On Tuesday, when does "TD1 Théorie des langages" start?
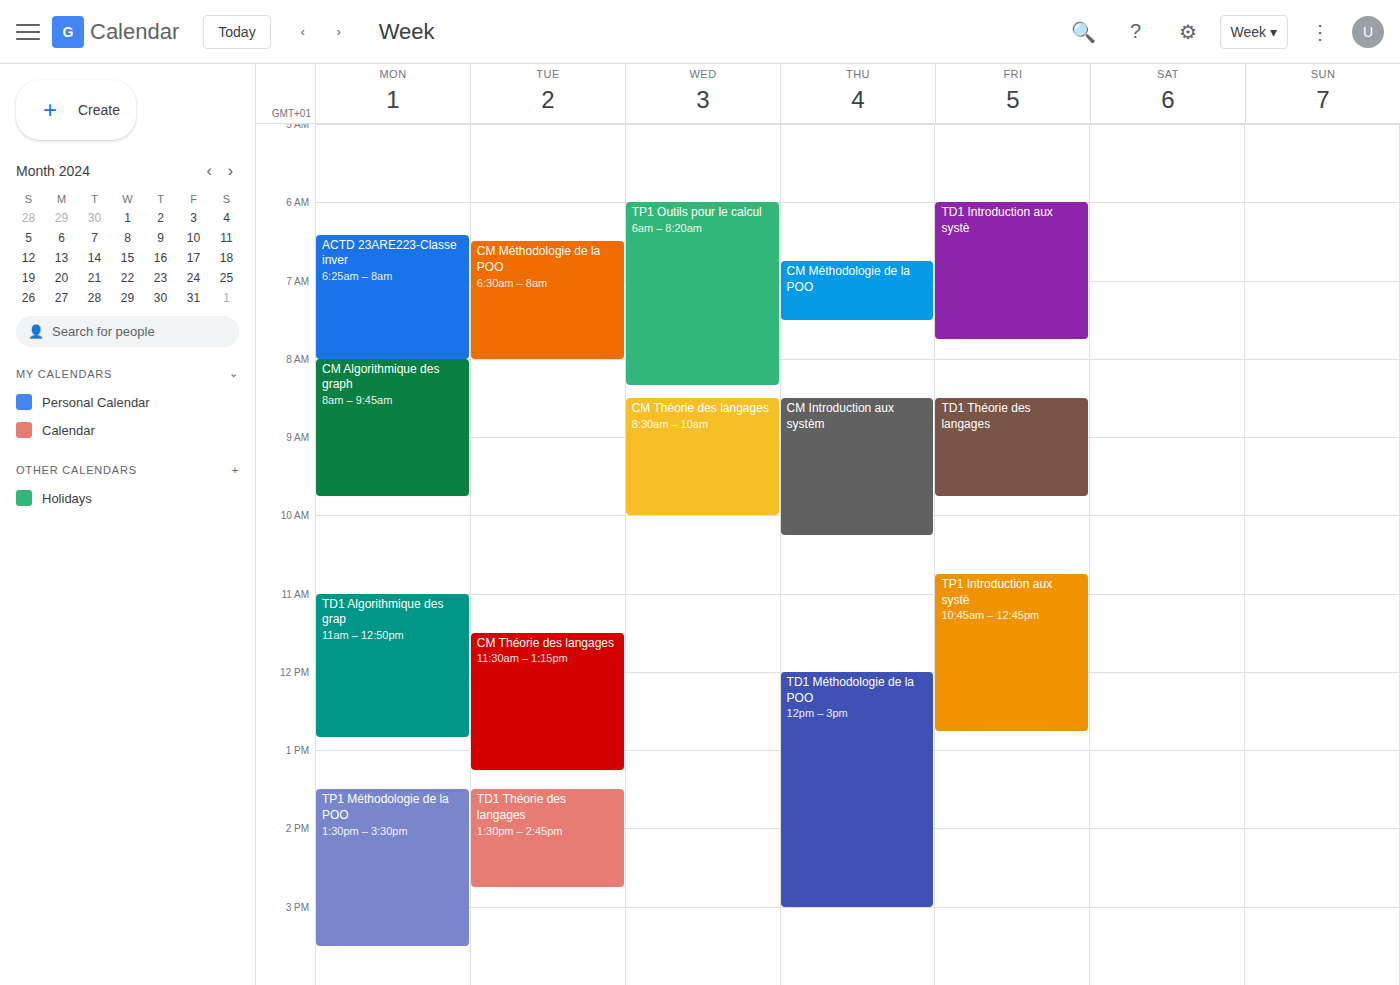
1:30 PM